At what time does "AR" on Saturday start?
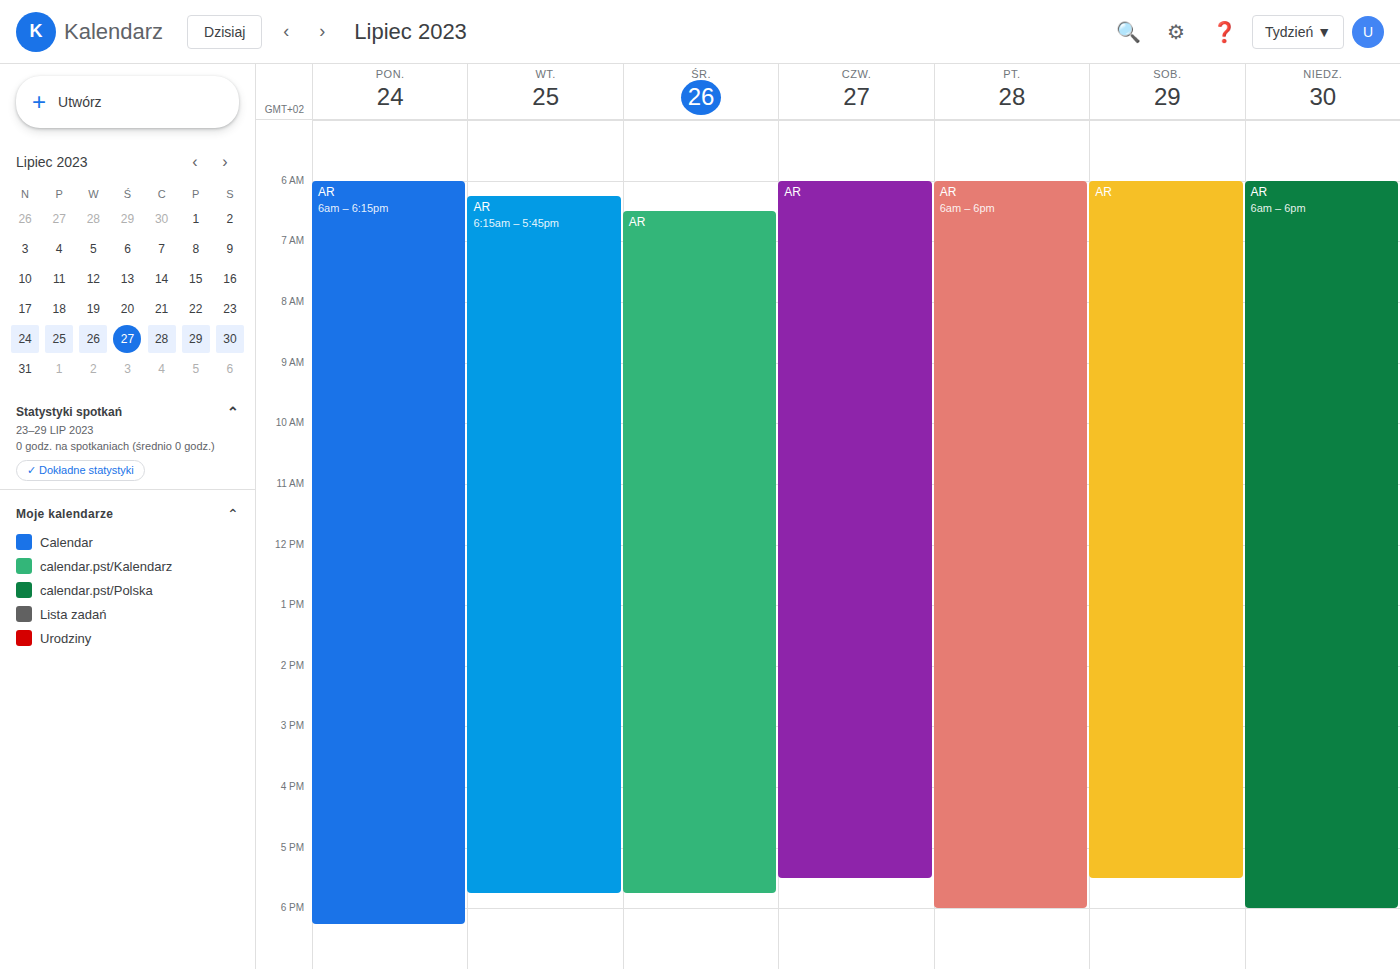
6:00 AM